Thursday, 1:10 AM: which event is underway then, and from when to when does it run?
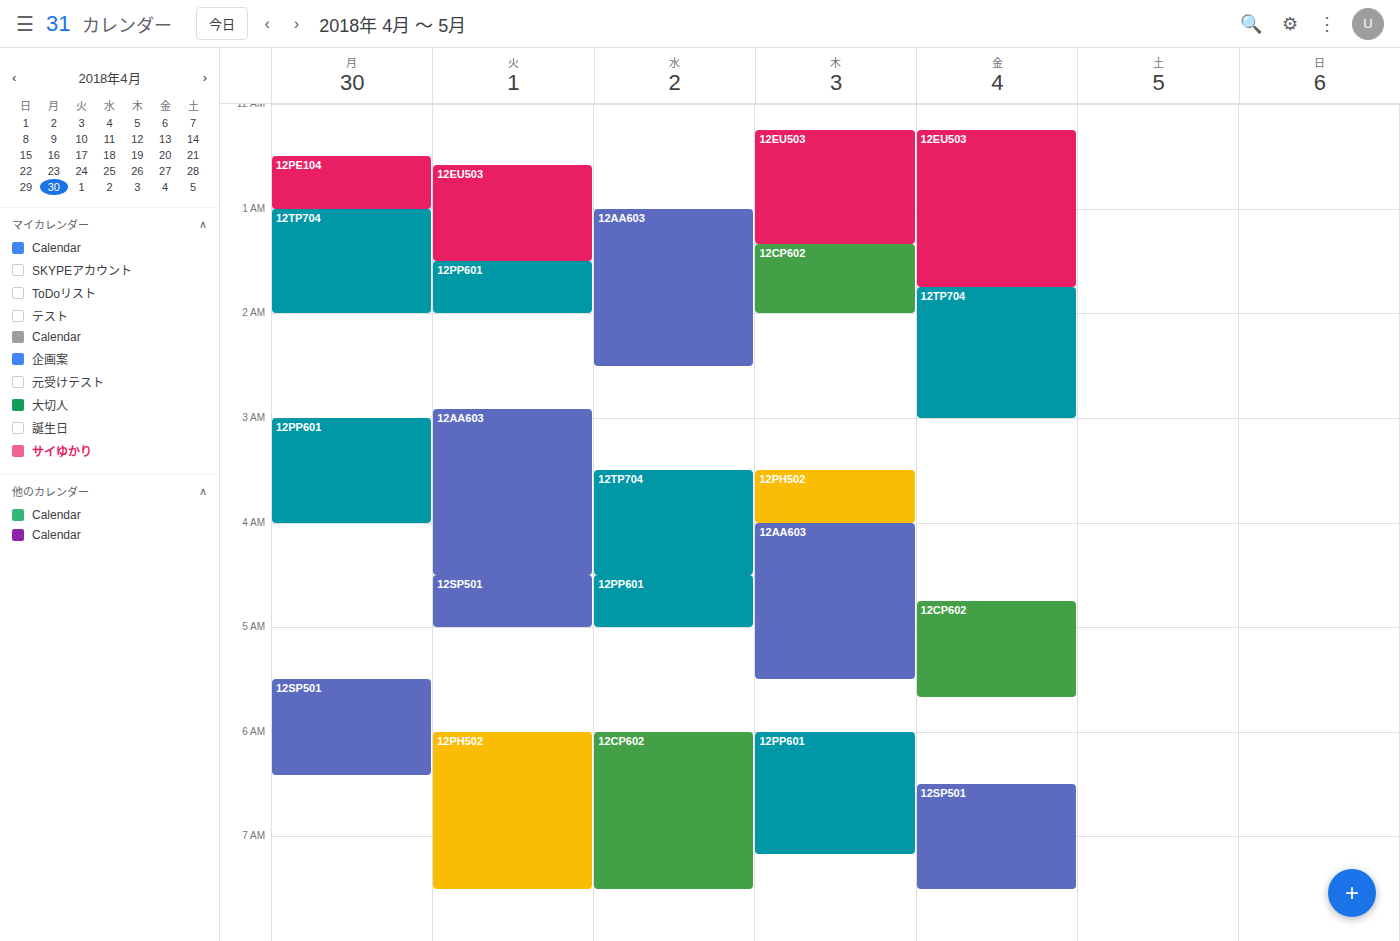
"12EU503", 12:15 AM to 1:20 AM